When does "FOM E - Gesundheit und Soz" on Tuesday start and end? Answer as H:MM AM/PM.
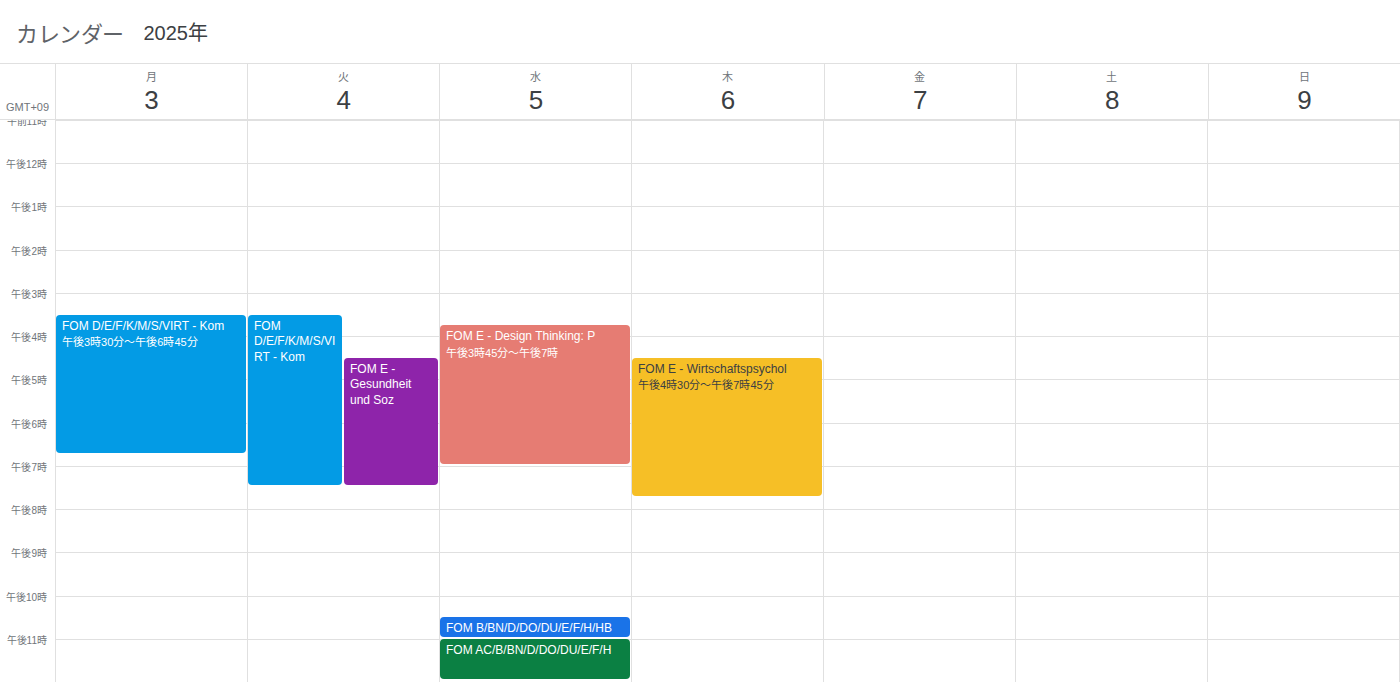
4:30 PM to 7:30 PM